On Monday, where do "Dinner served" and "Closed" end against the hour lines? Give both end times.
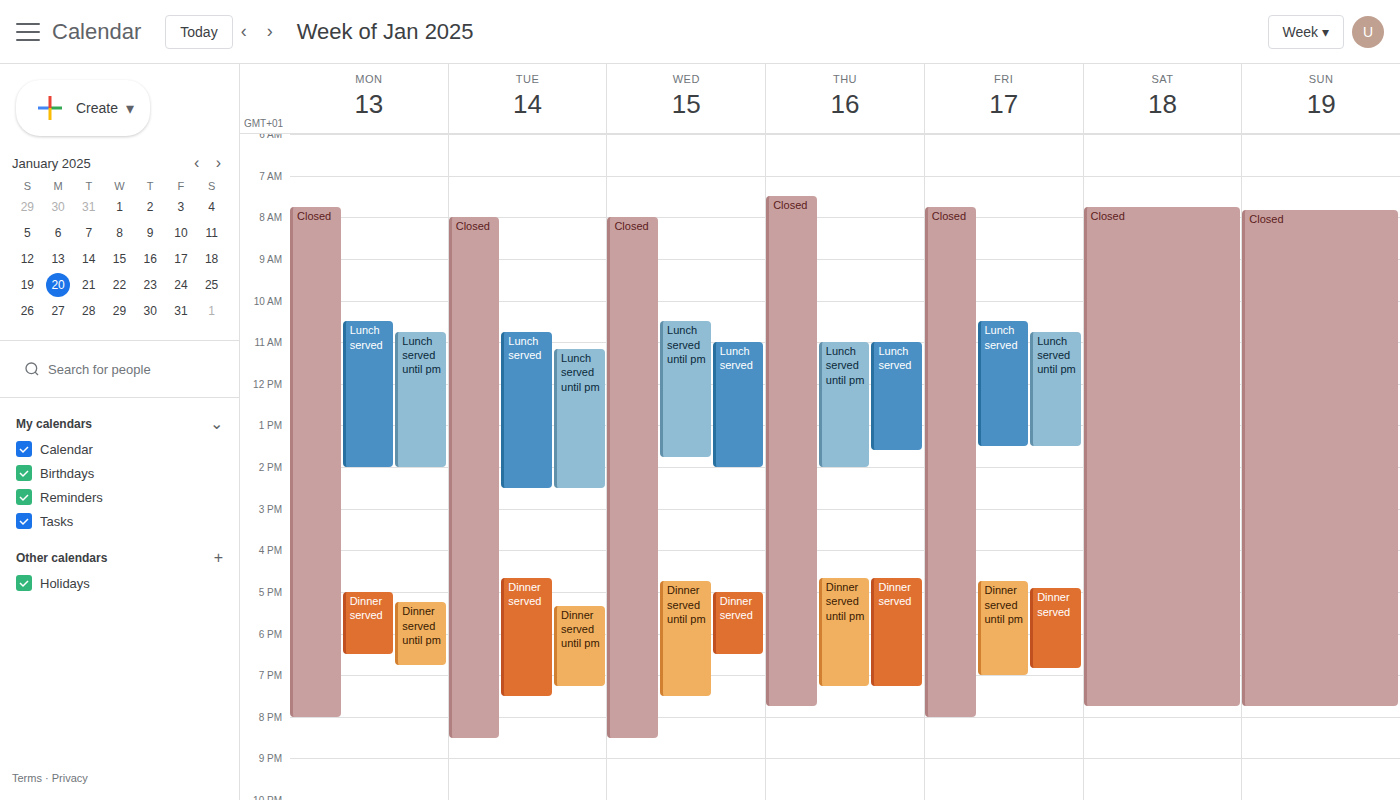
"Dinner served": 6:30 PM, halfway between the 6 PM and 7 PM lines. "Closed": 8:00 PM, exactly on the 8 PM line.